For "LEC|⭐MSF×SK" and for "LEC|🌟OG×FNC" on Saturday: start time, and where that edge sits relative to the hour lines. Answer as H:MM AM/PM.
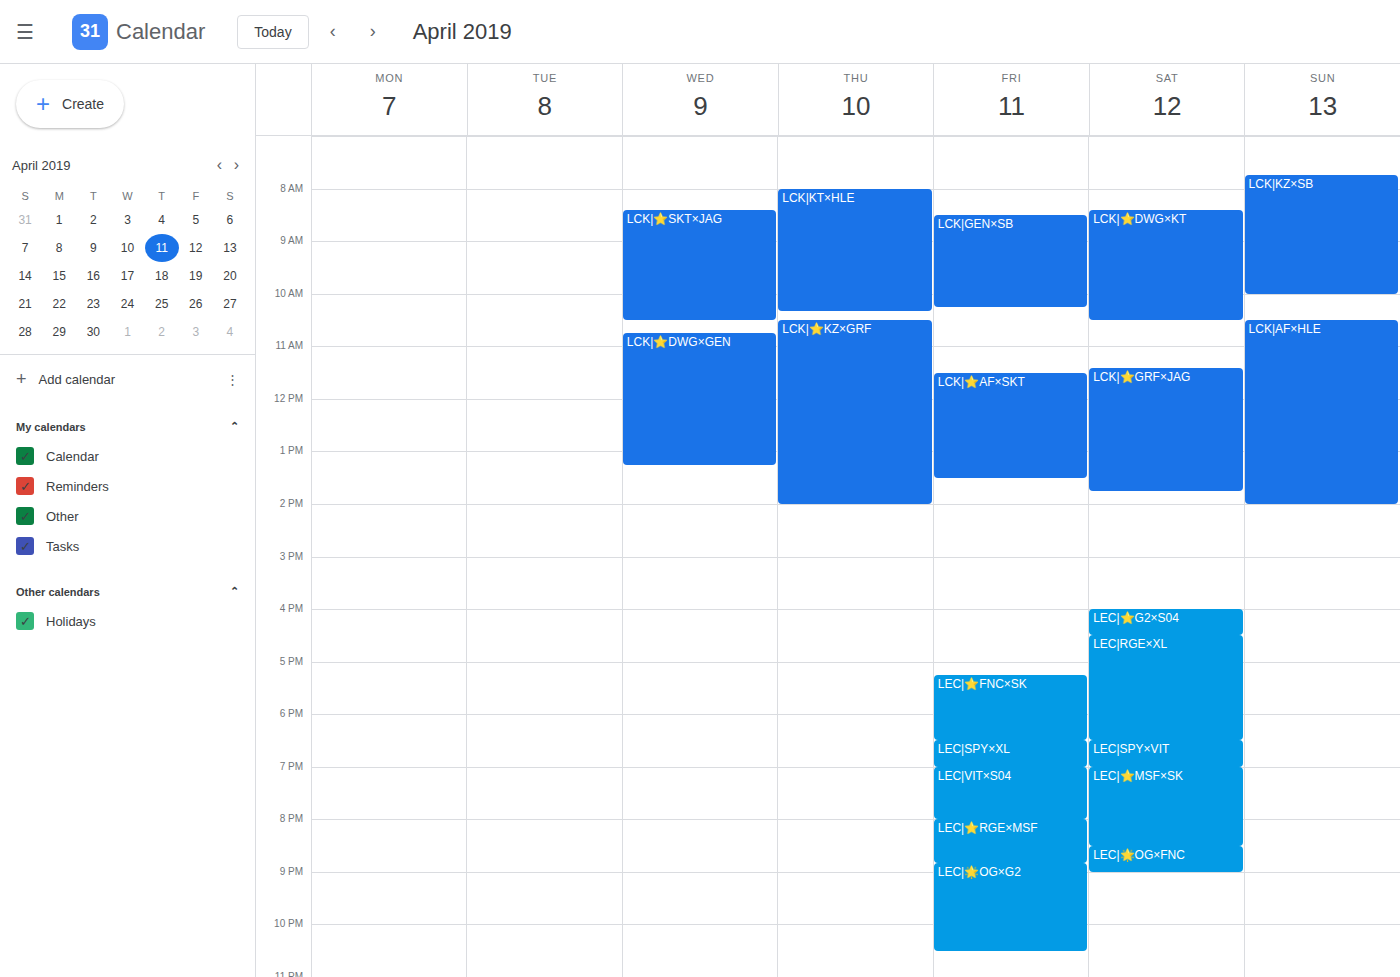
"LEC|⭐MSF×SK": 7:00 PM, exactly on the 7 PM line. "LEC|🌟OG×FNC": 8:30 PM, halfway between the 8 PM and 9 PM lines.